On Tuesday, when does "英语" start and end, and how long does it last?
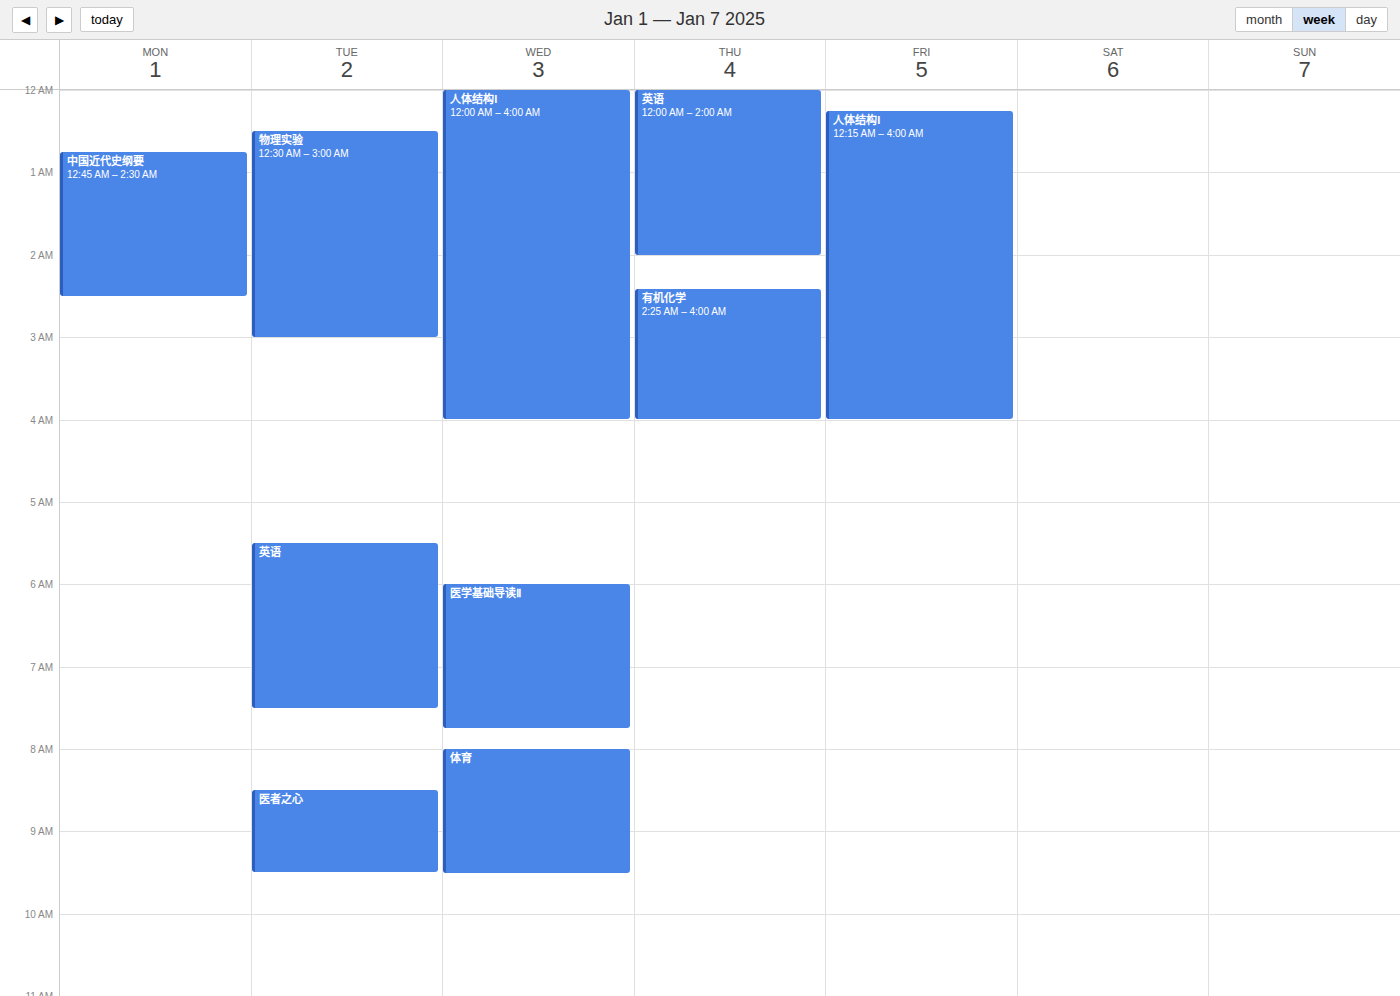
05:30 to 07:30, 2 hours